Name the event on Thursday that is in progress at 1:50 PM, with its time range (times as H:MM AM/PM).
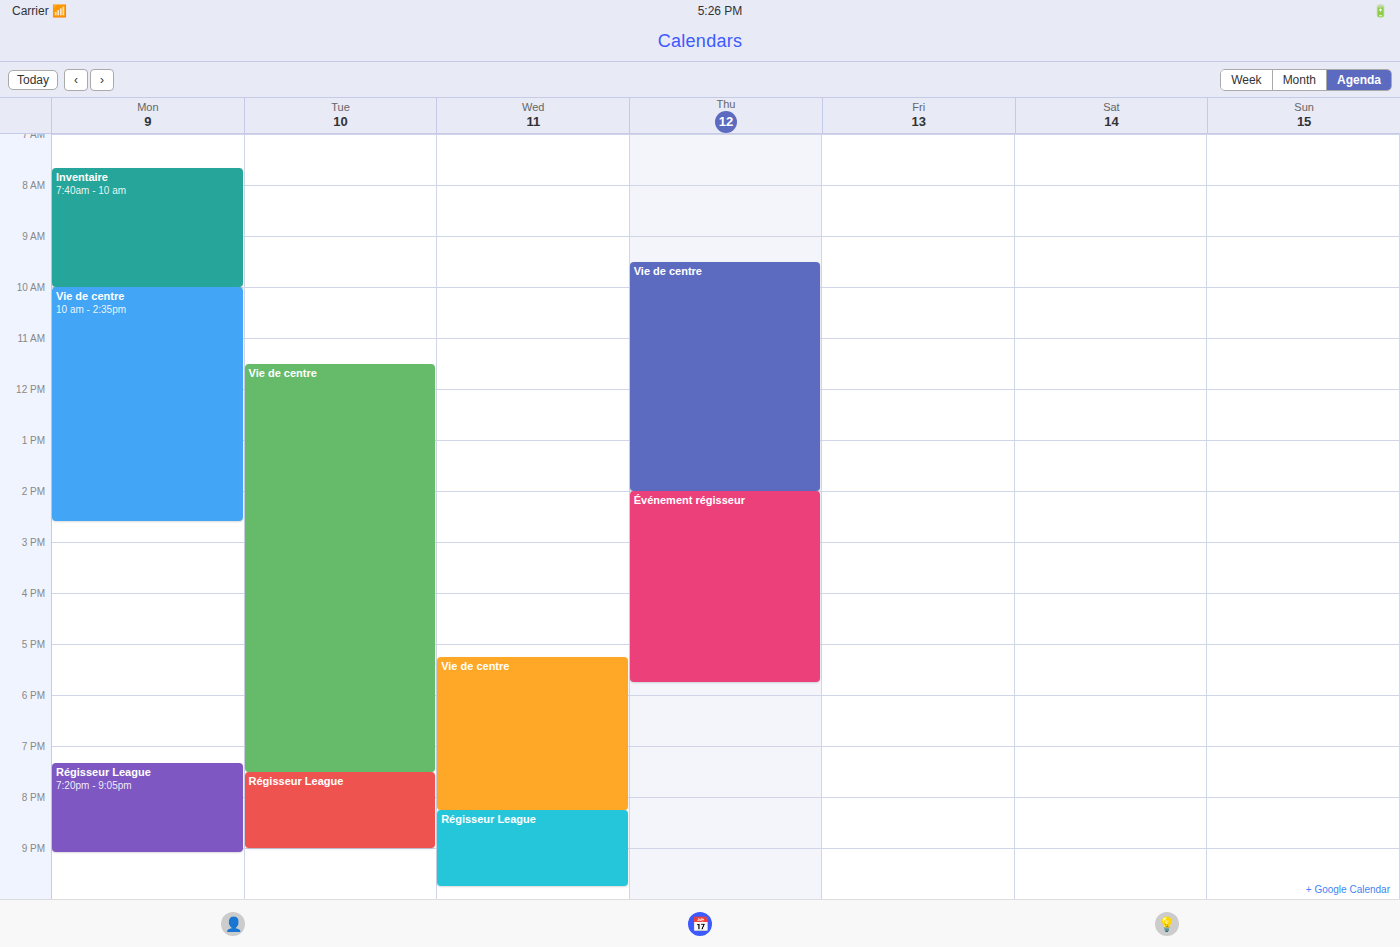
"Vie de centre", 9:30 AM to 2:00 PM